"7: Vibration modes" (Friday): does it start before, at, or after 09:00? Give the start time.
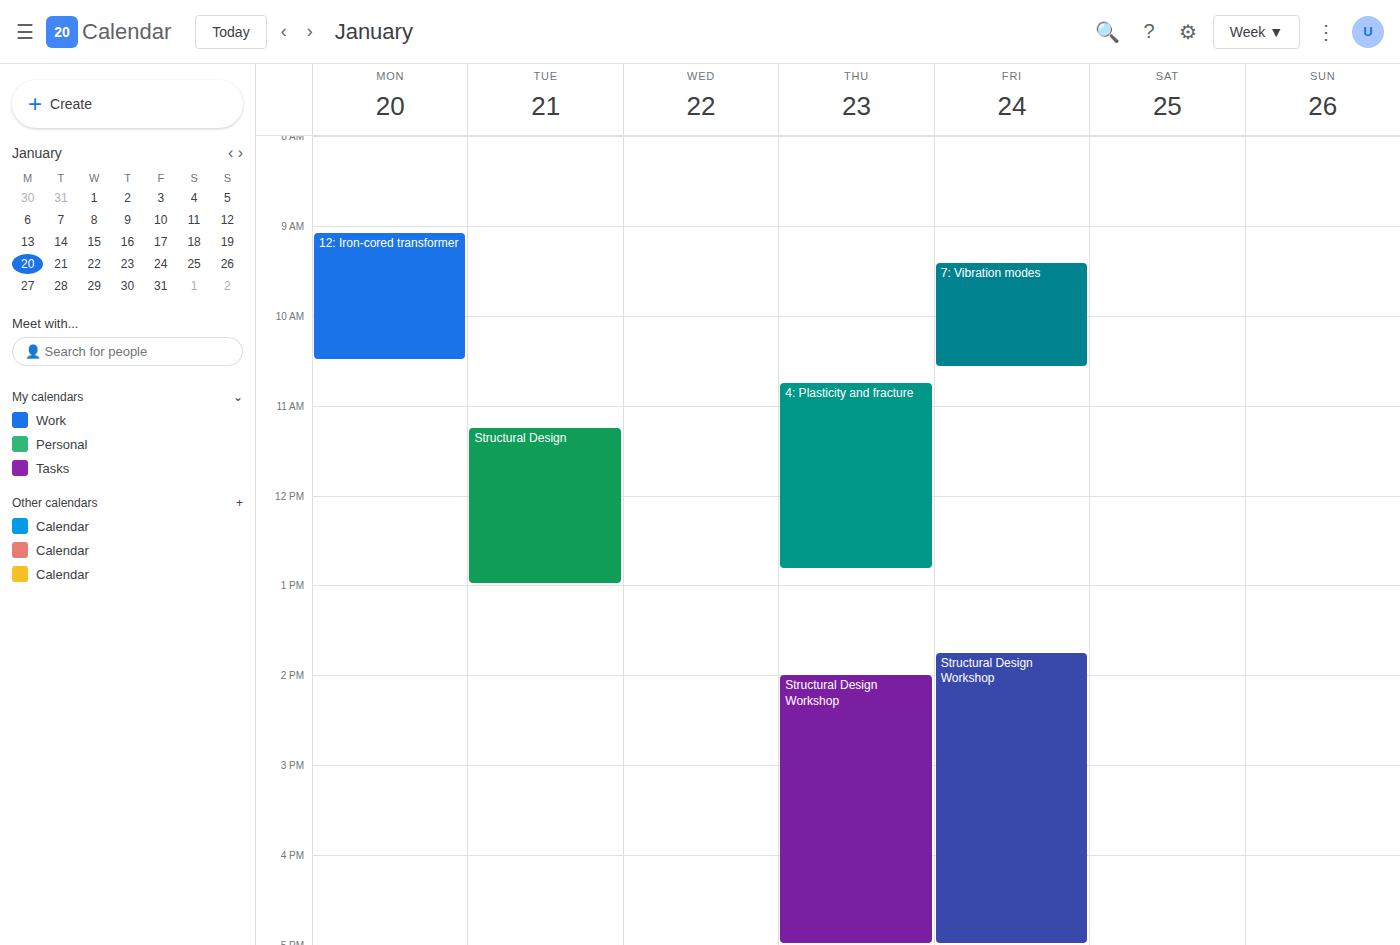
09:25 -- after 09:00, 25 minutes below the 09:00 line.